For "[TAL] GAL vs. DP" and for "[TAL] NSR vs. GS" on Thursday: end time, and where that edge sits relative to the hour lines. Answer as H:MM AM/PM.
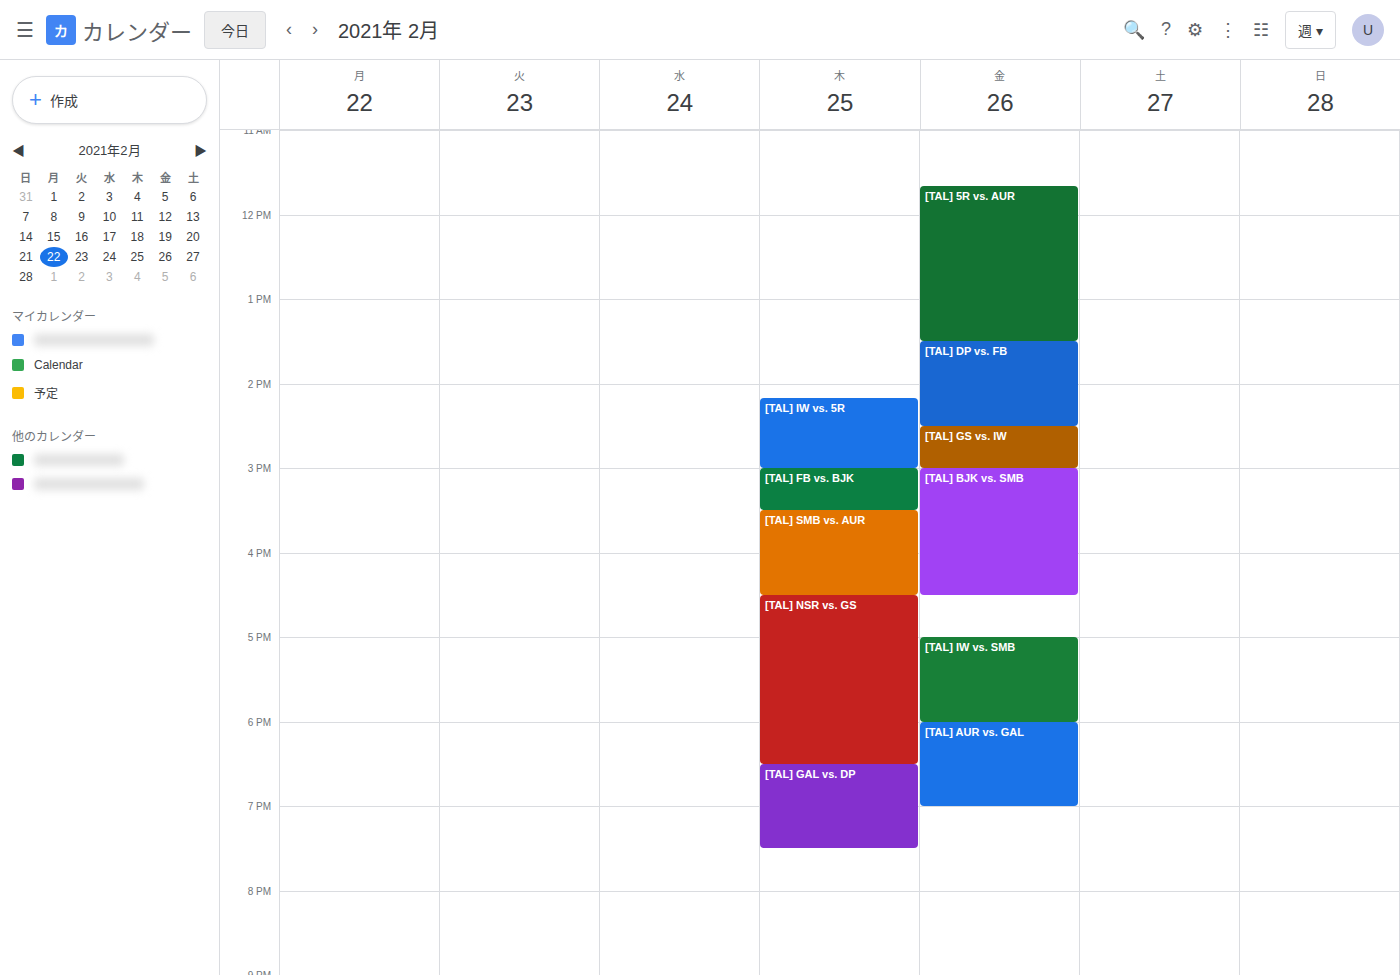
"[TAL] GAL vs. DP": 7:30 PM, halfway between the 7 PM and 8 PM lines. "[TAL] NSR vs. GS": 6:30 PM, halfway between the 6 PM and 7 PM lines.